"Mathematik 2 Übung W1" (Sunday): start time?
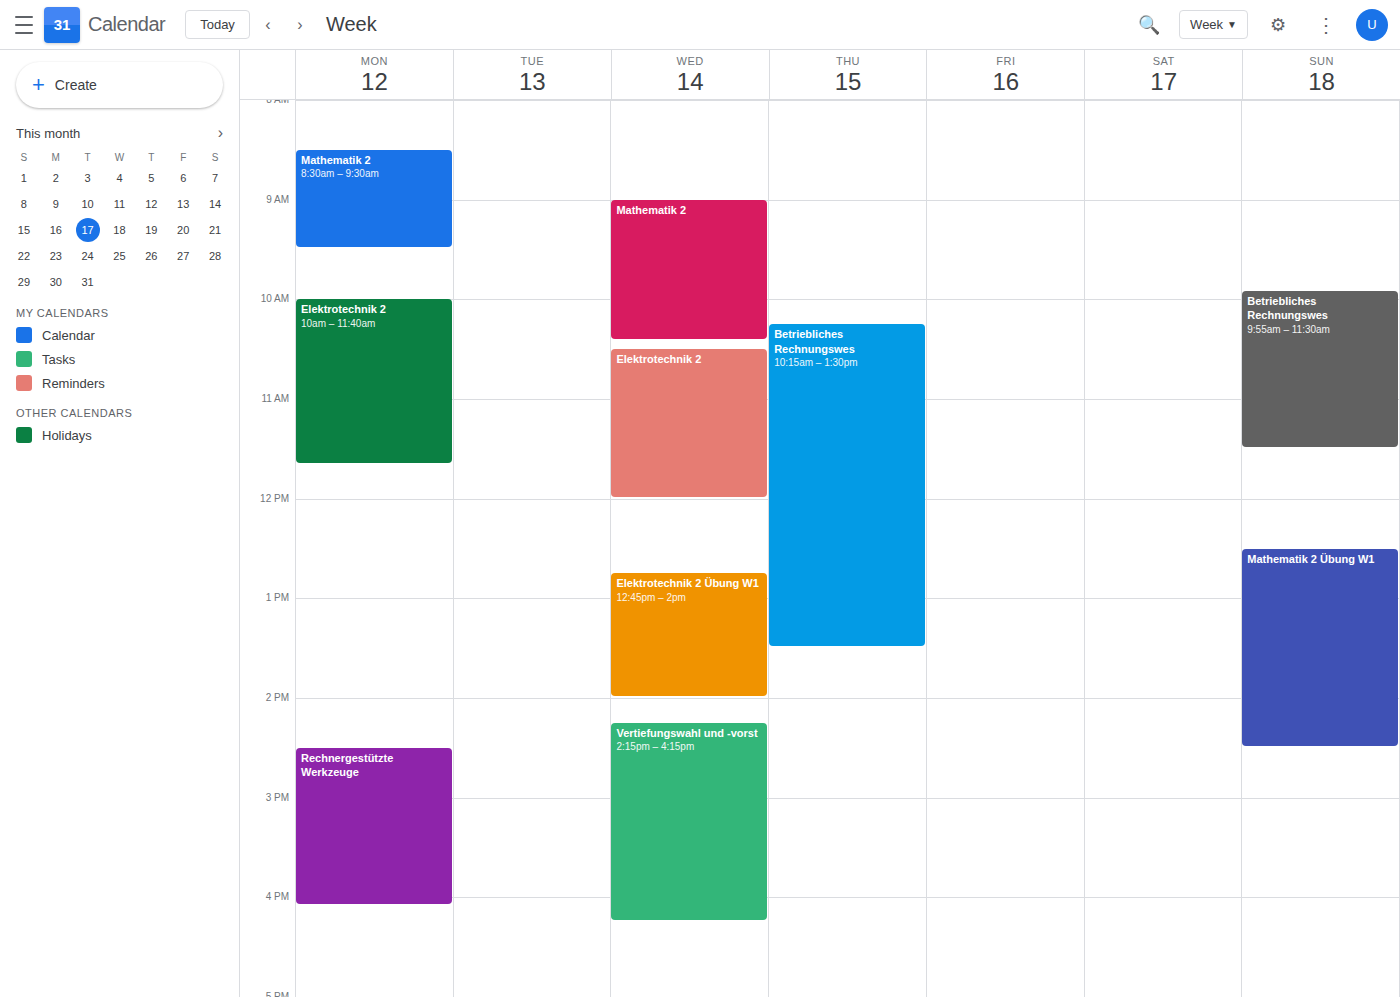
12:30 PM